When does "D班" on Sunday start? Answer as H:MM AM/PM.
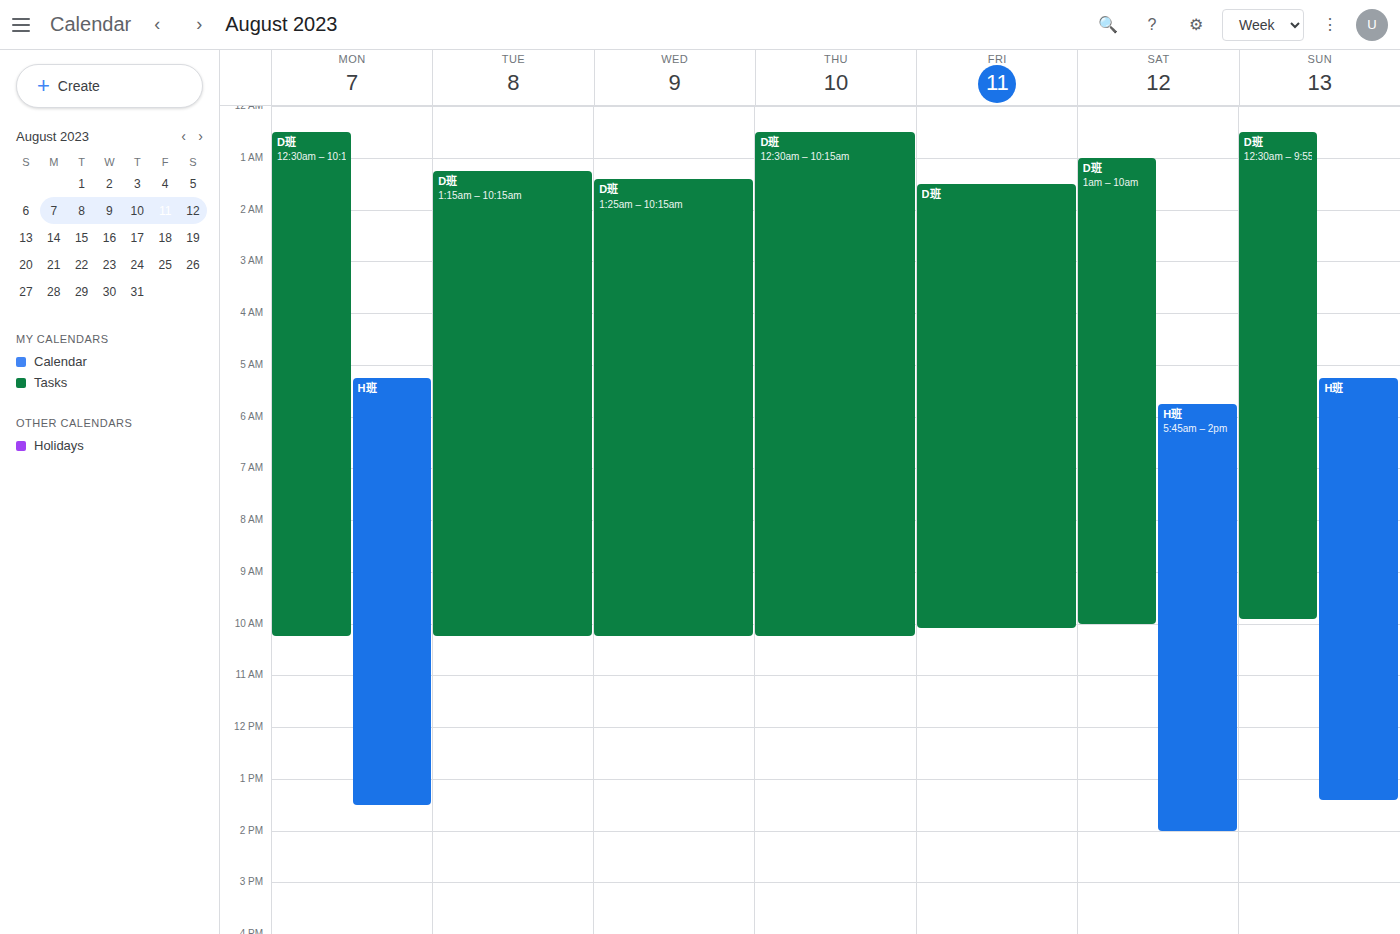
12:30 AM